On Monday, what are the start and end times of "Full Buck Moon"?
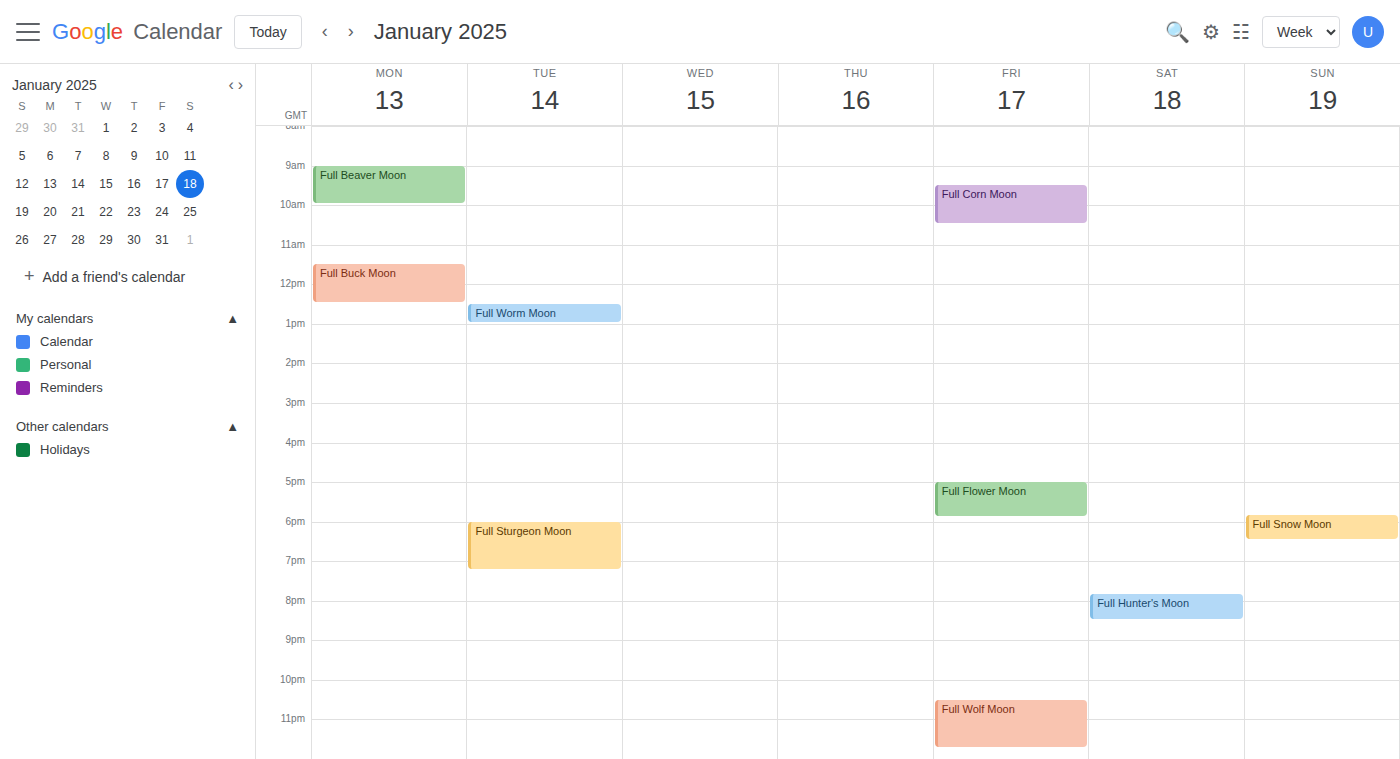
11:30 AM to 12:30 PM